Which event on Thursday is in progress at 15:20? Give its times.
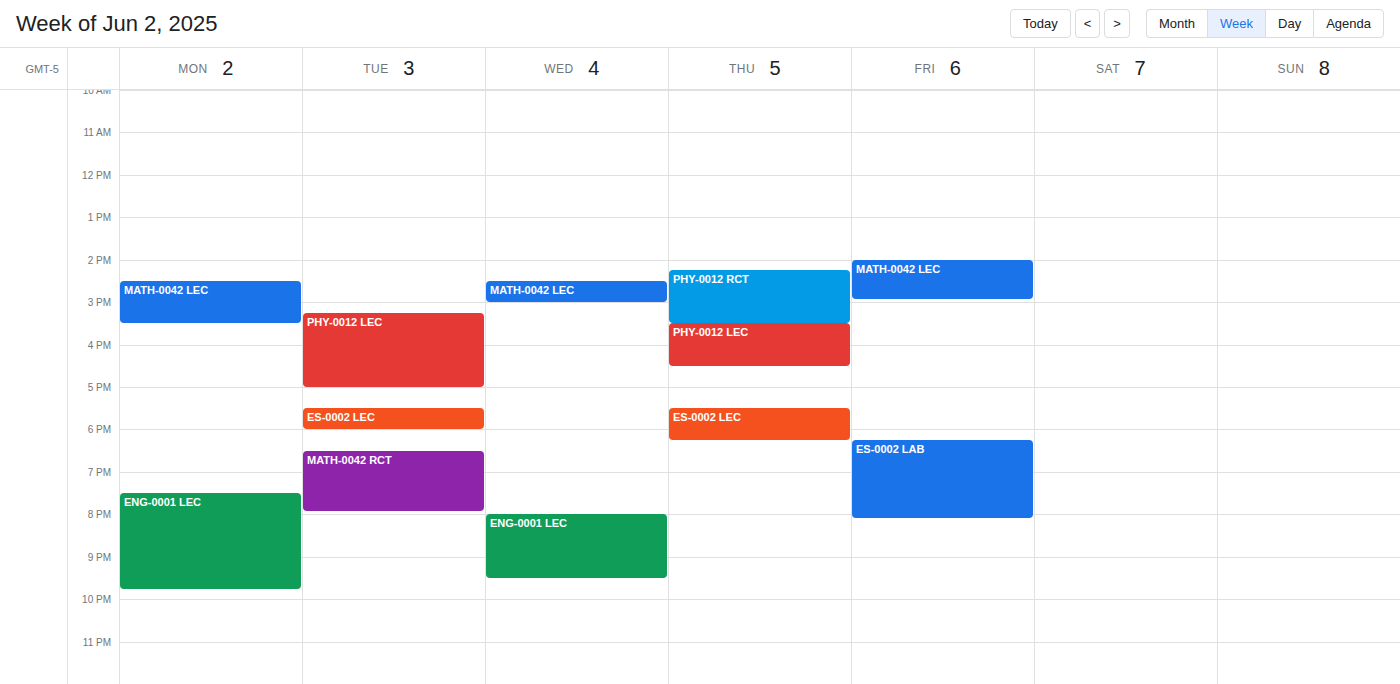
"PHY-0012 RCT", 14:15 to 15:30